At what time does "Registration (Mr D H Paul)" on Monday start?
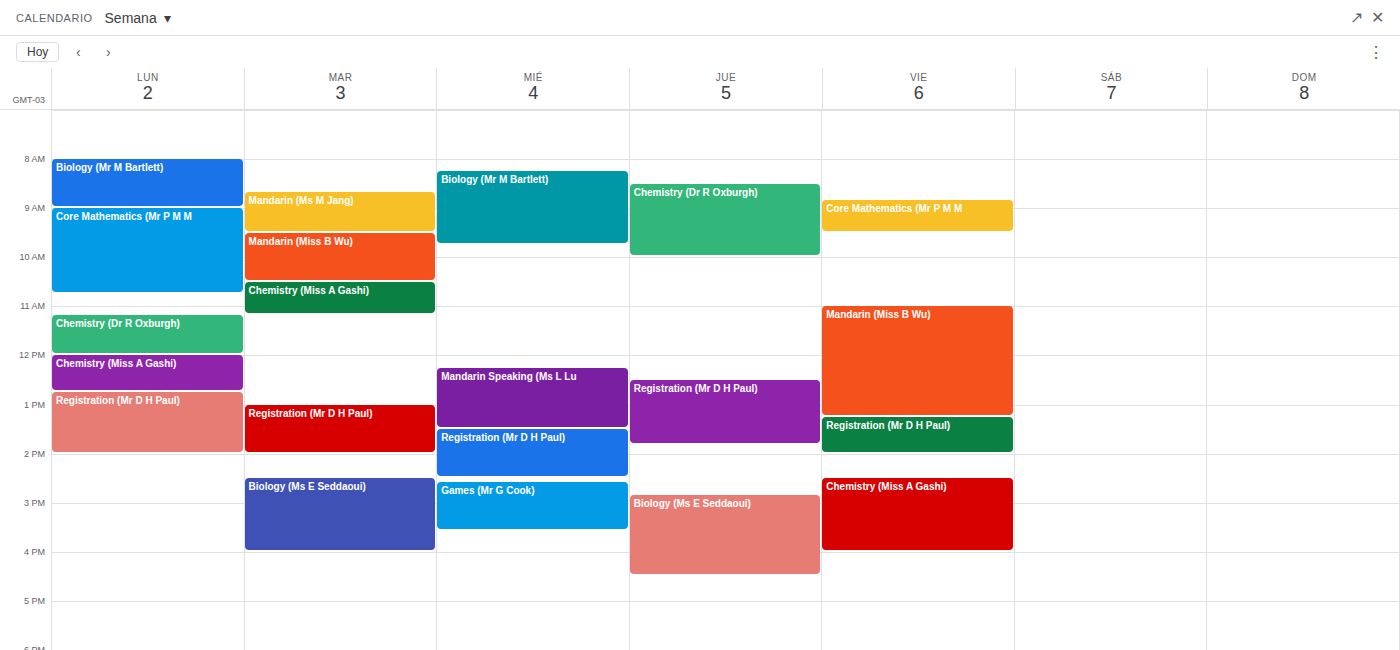
12:45